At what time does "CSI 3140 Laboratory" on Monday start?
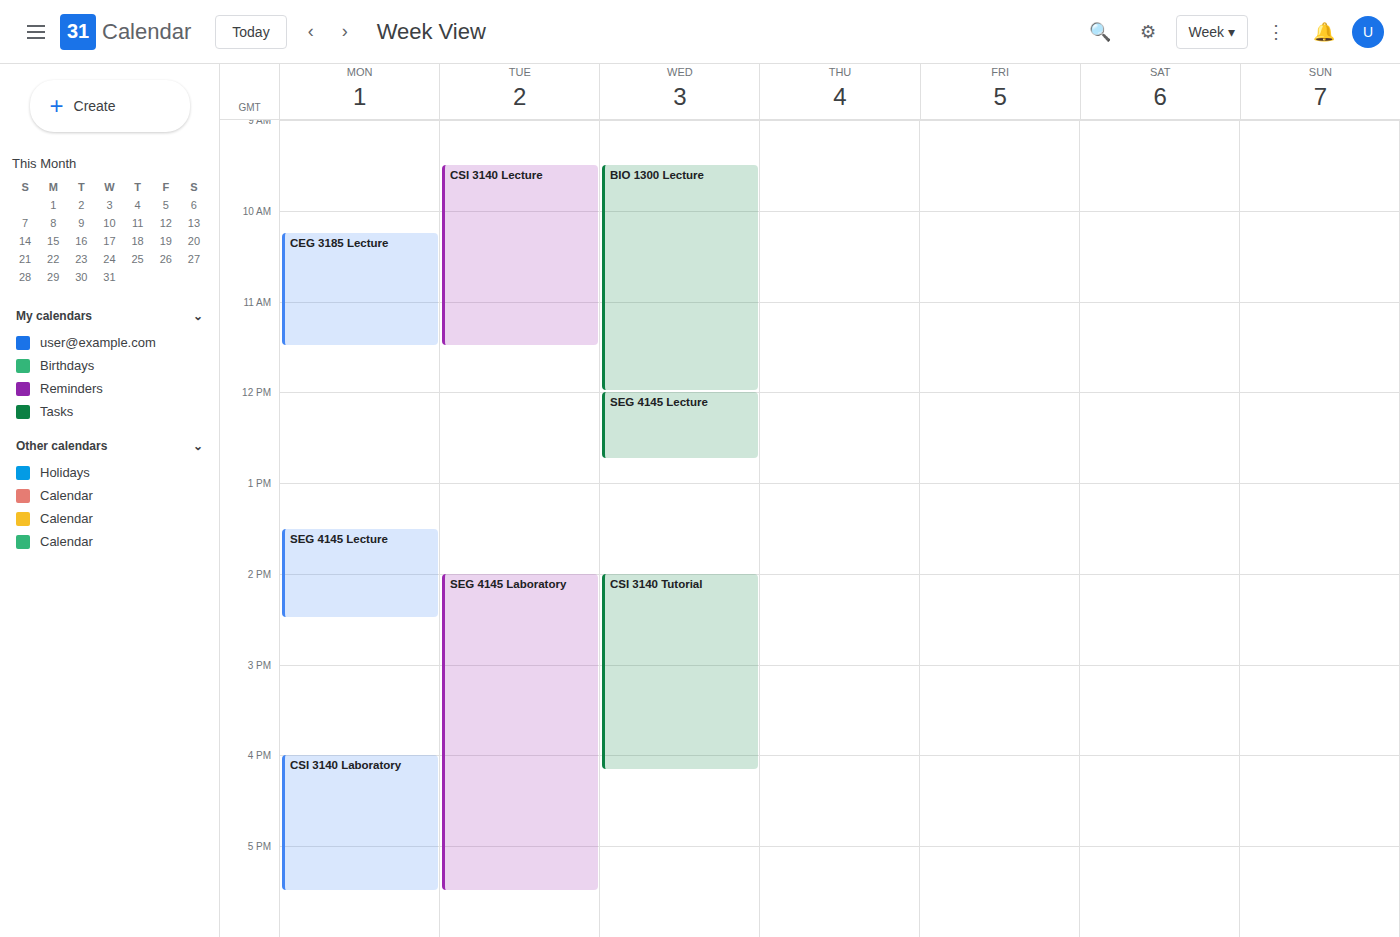
4:00 PM